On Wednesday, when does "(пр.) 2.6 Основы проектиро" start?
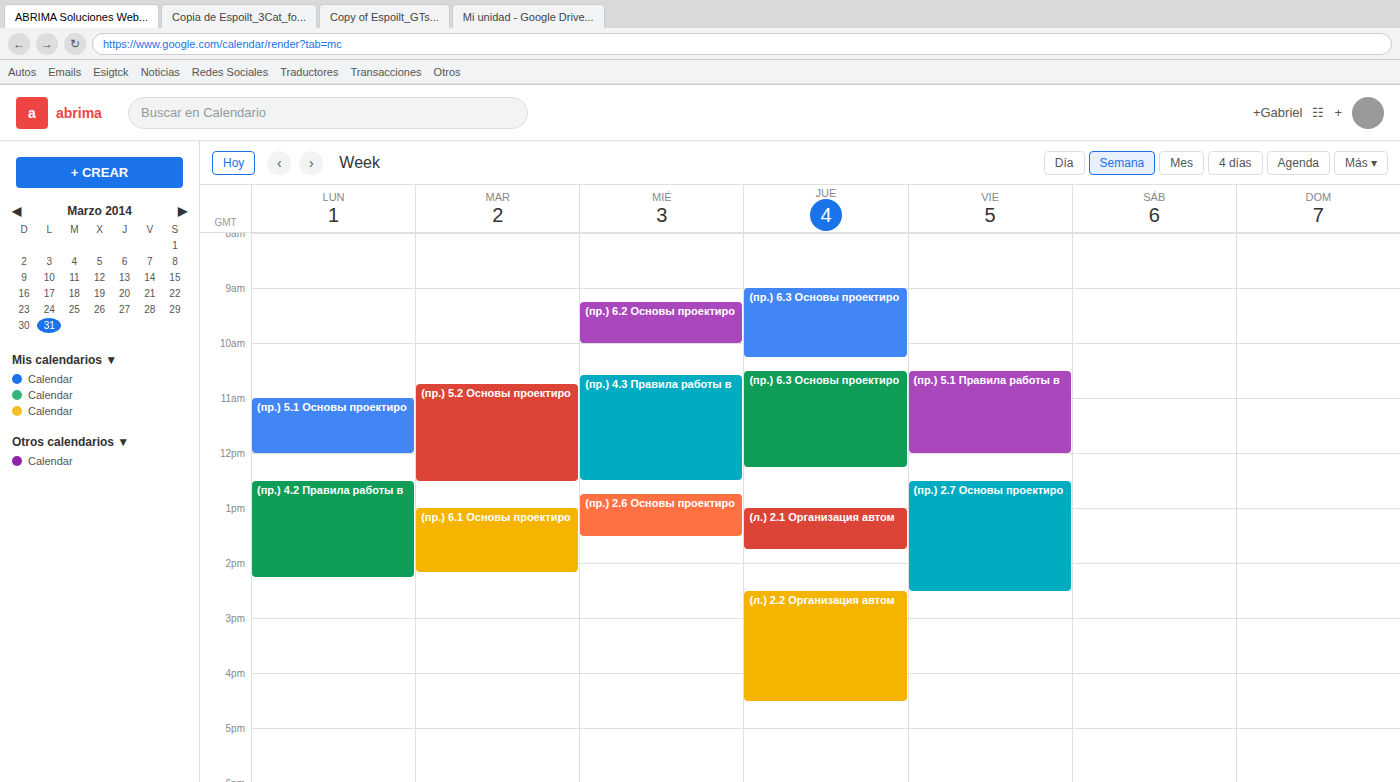
12:45 PM